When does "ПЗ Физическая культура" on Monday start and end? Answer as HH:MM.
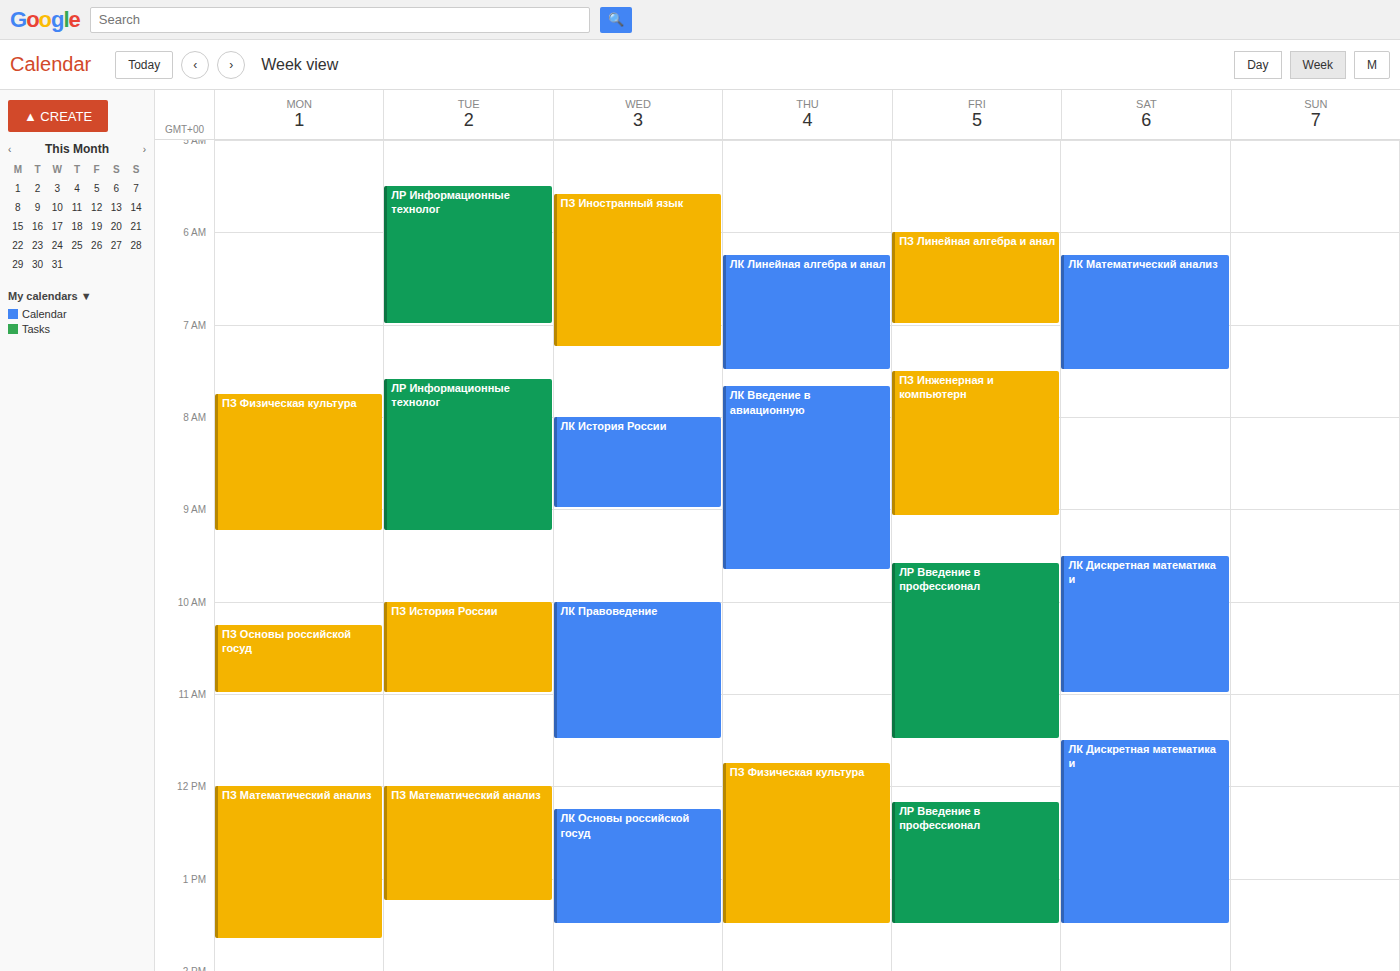
07:45 to 09:15